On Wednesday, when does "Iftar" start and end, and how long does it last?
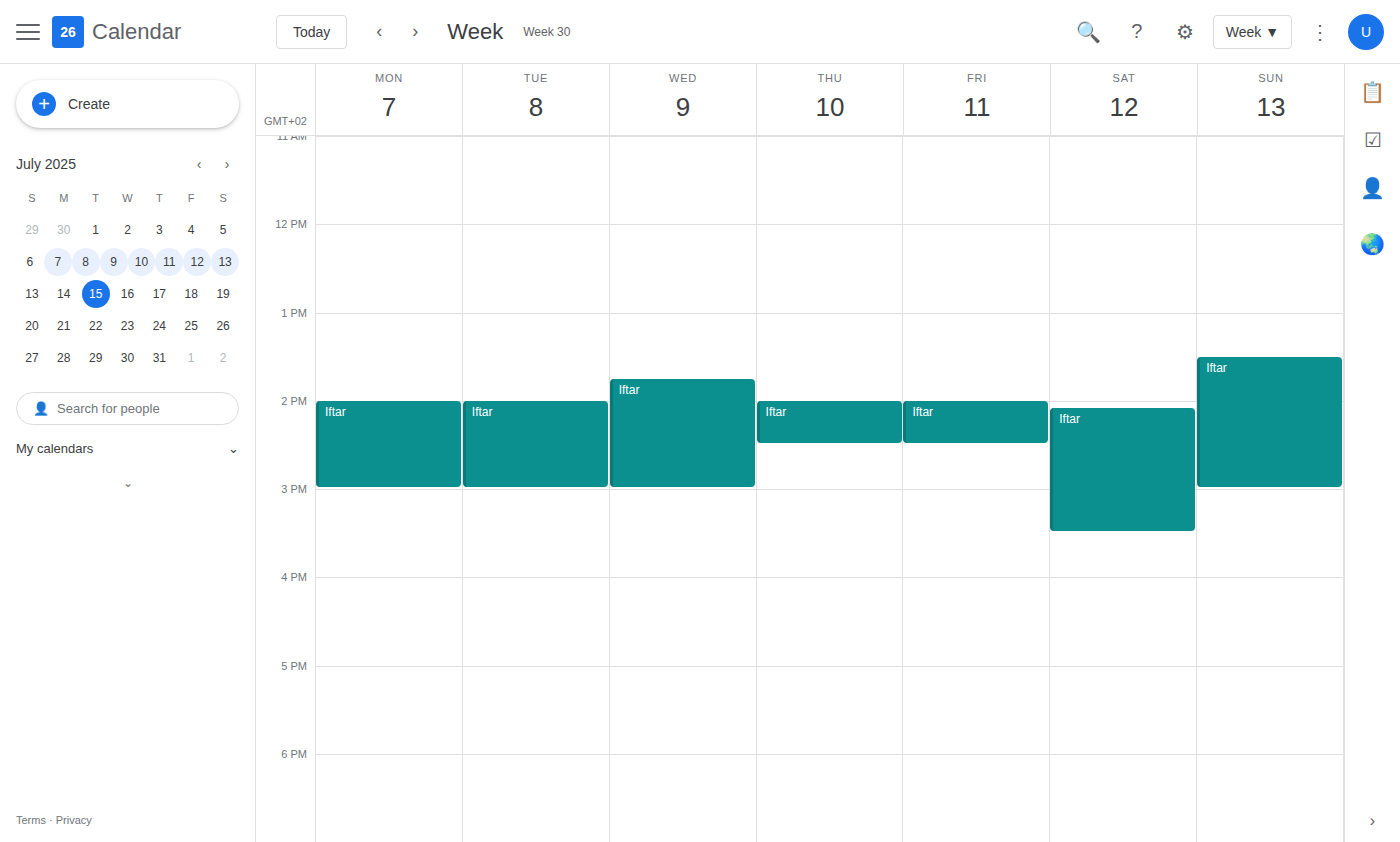
1:45 PM to 3:00 PM, 1 hour 15 minutes